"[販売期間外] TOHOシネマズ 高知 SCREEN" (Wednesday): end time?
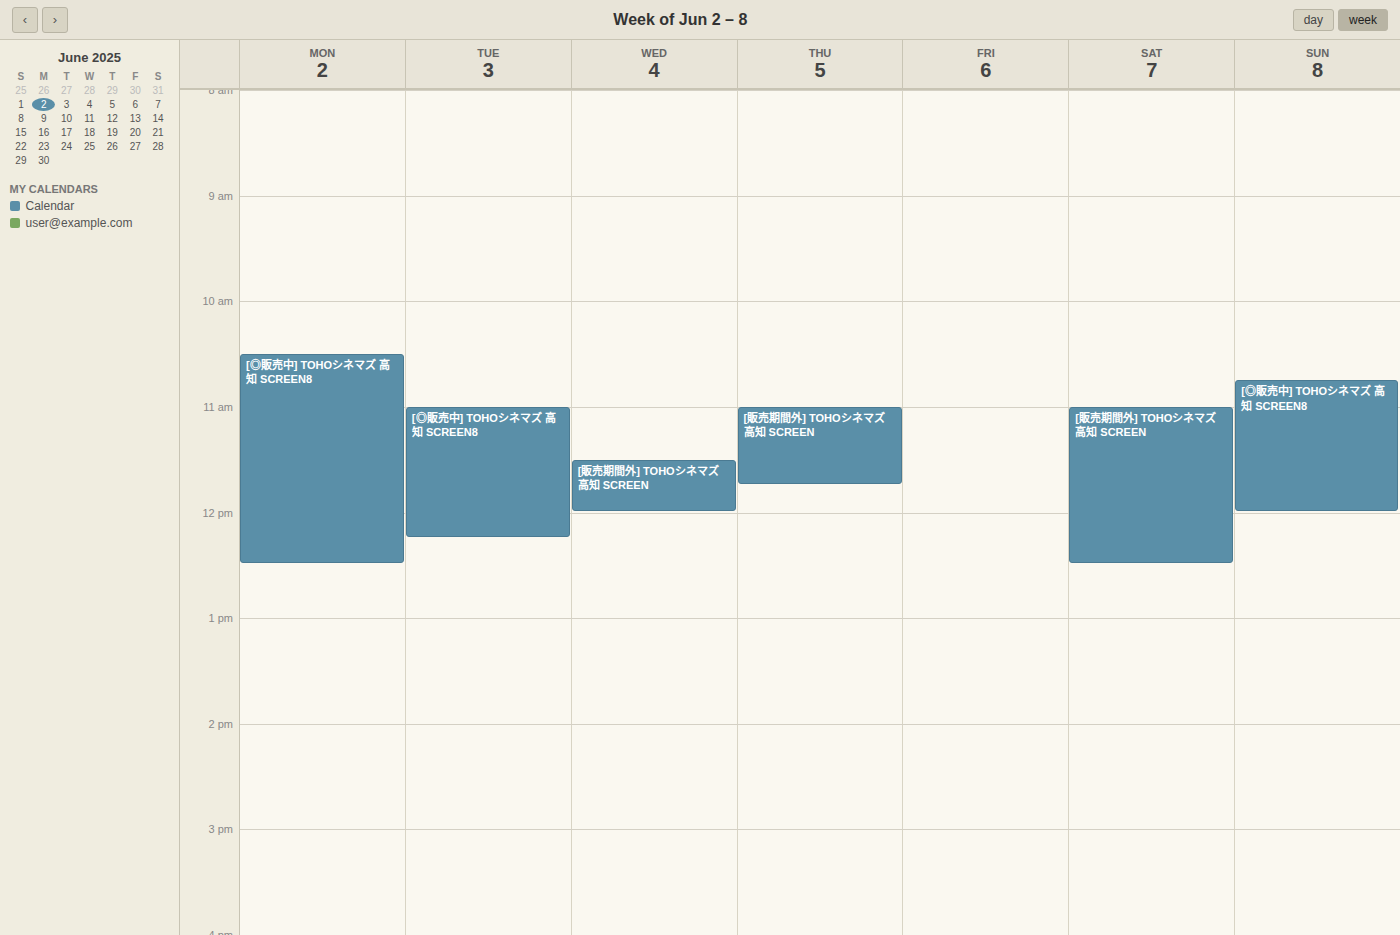
12:00 PM